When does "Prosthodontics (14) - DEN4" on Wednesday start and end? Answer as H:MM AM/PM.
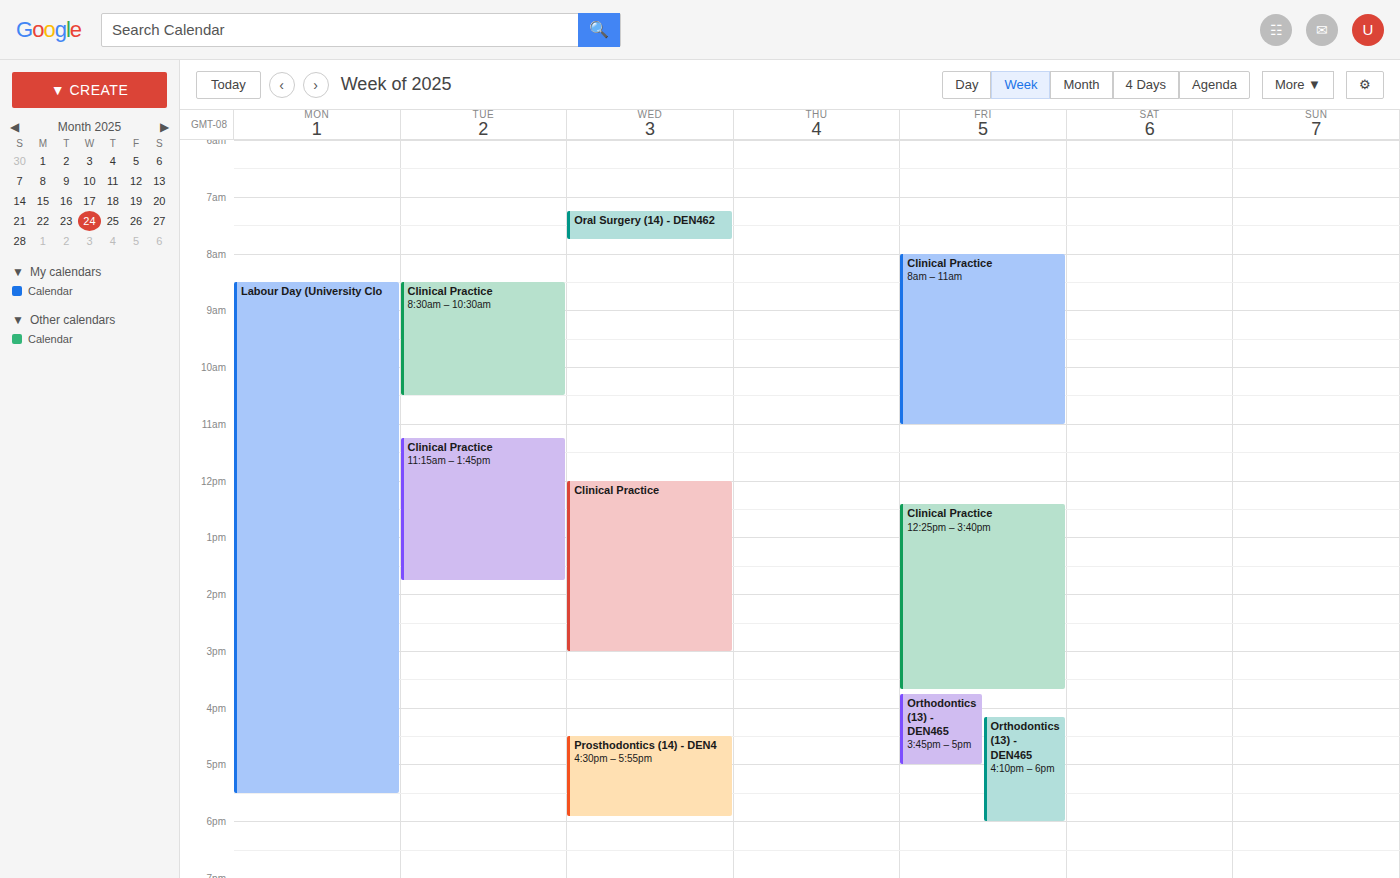
4:30 PM to 5:55 PM